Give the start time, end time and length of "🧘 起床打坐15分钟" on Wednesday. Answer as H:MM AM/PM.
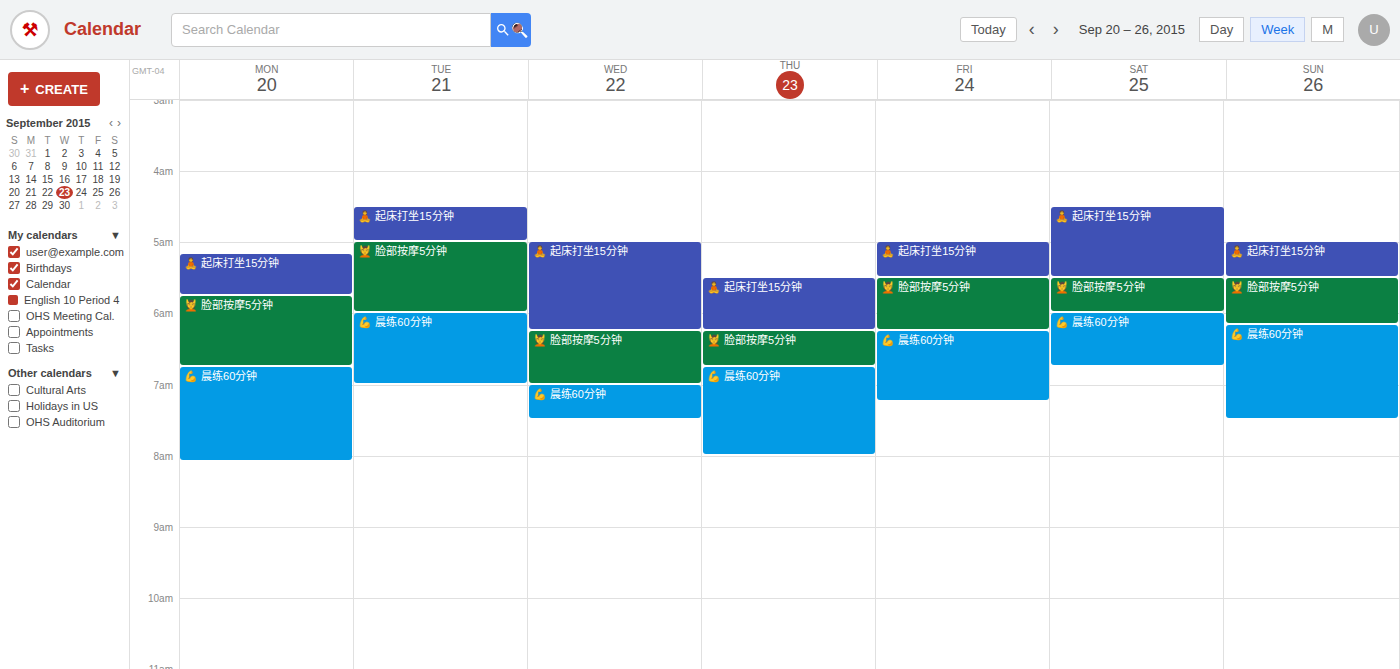
5:00 AM to 6:15 AM, 1 hour 15 minutes